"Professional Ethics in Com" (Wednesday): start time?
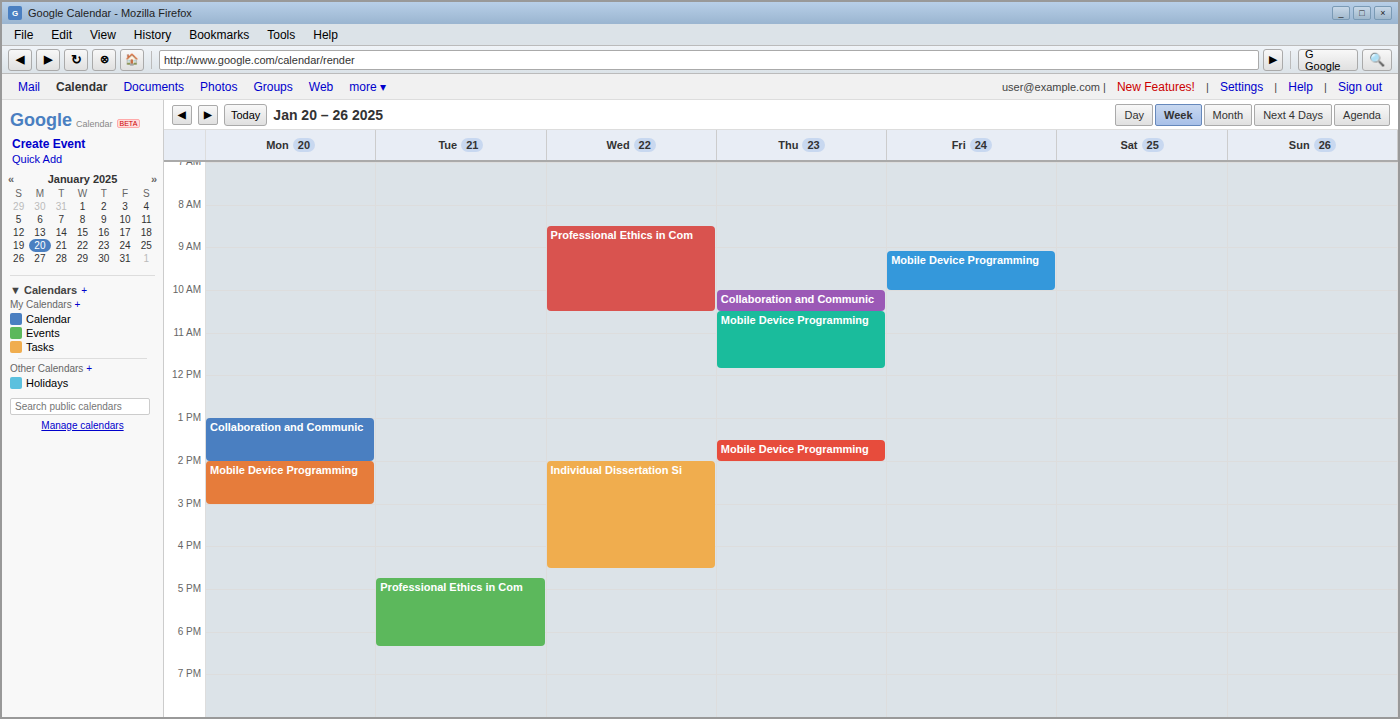
8:30 AM